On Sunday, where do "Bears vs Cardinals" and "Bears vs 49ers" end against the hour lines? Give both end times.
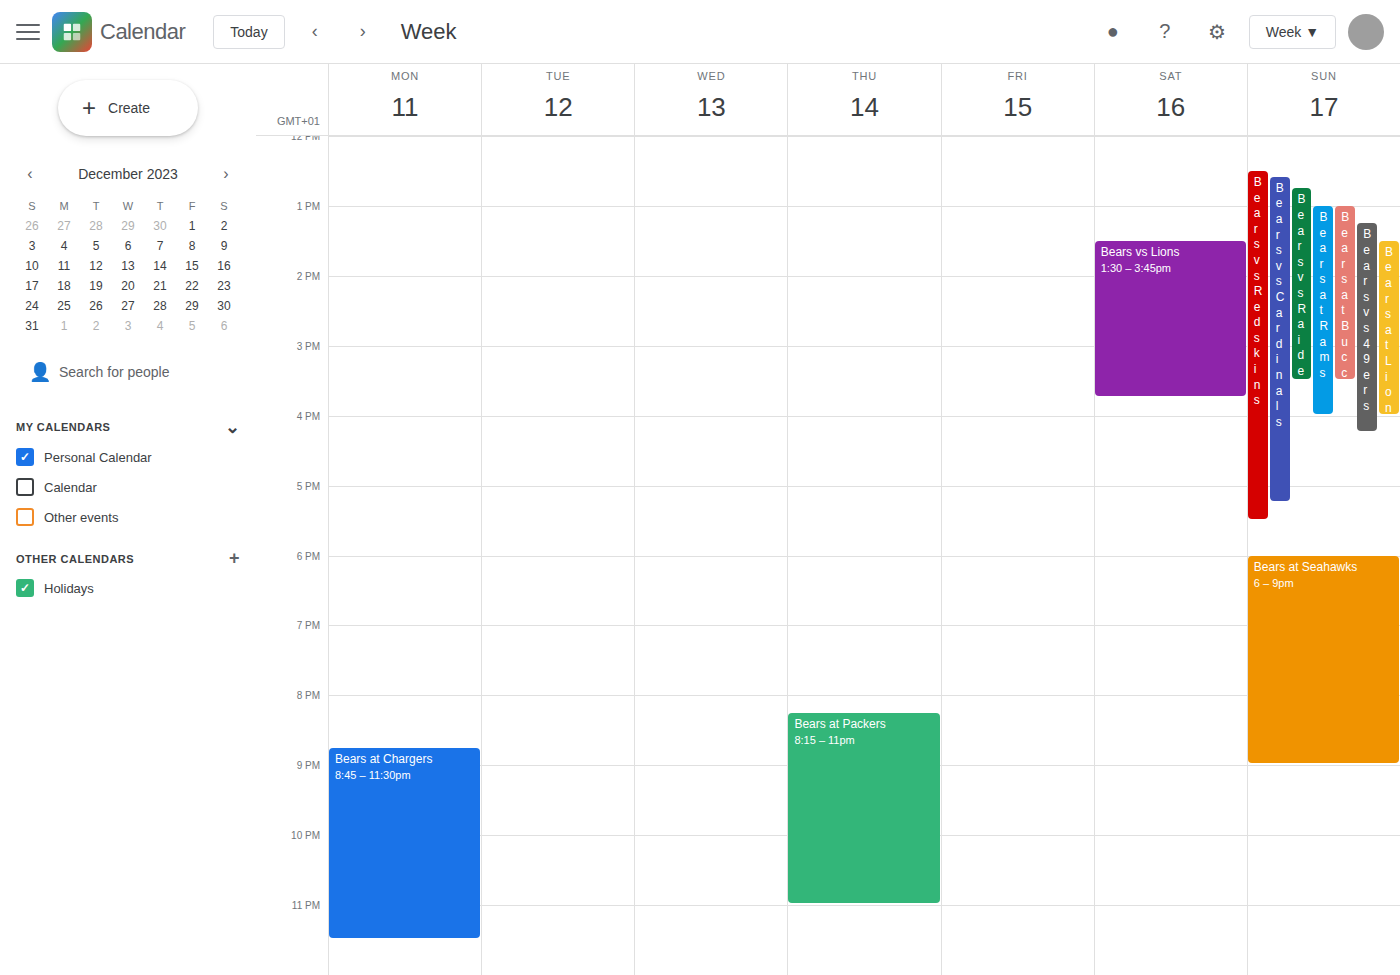
"Bears vs Cardinals": 5:15 PM, neither: a quarter of the way from the 5 PM line to the 6 PM line. "Bears vs 49ers": 4:15 PM, neither: a quarter of the way from the 4 PM line to the 5 PM line.